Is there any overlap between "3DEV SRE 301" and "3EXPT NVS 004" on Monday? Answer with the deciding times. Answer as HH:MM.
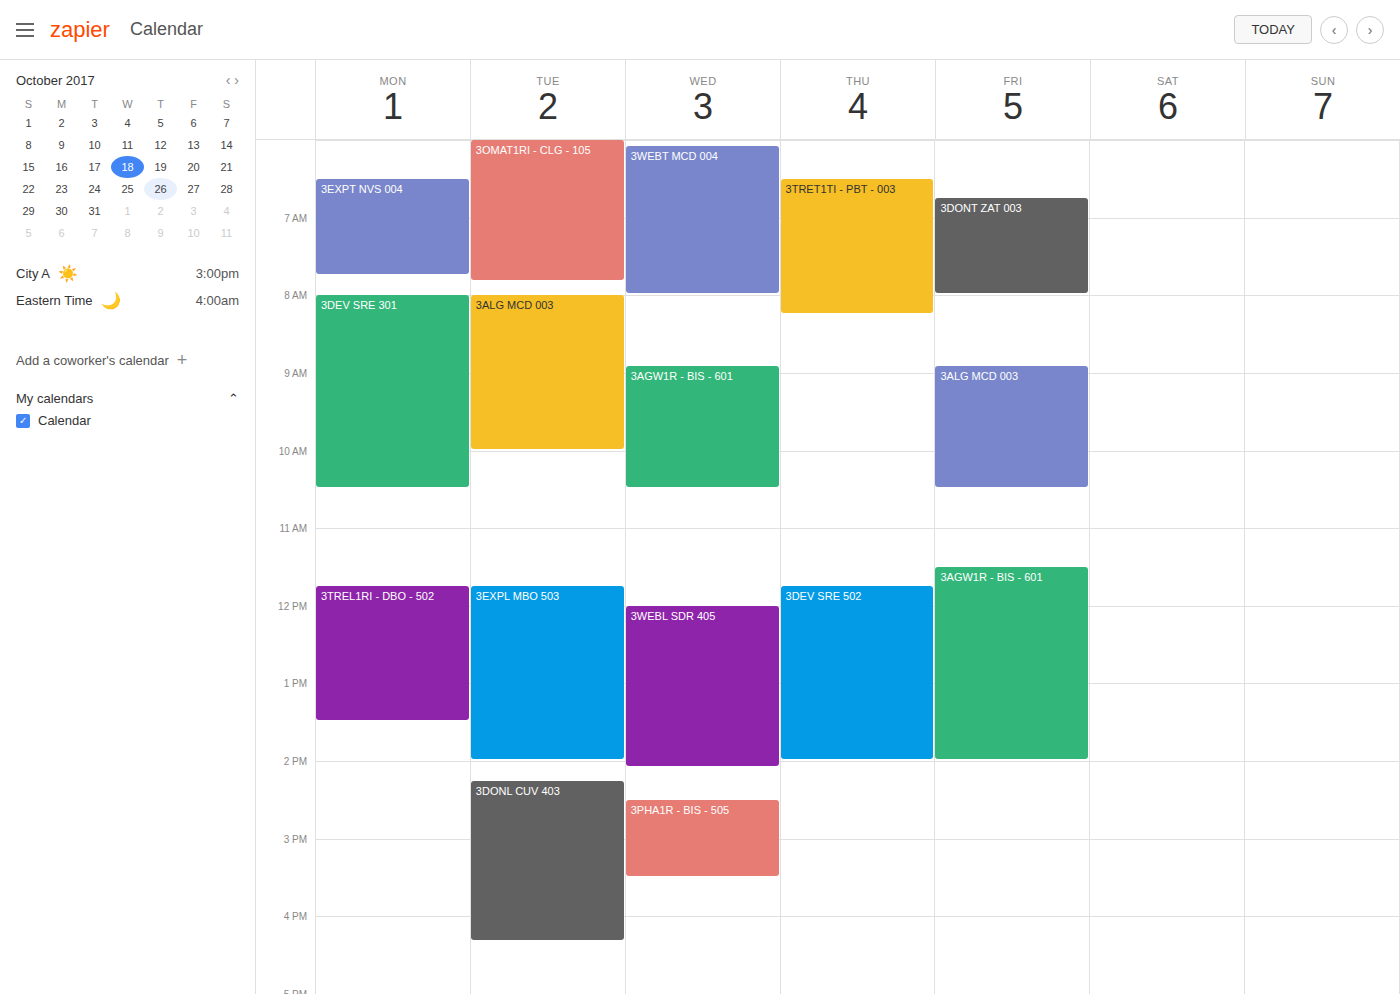
"3EXPT NVS 004" ends at 07:45 and "3DEV SRE 301" starts at 08:00 -- no overlap.